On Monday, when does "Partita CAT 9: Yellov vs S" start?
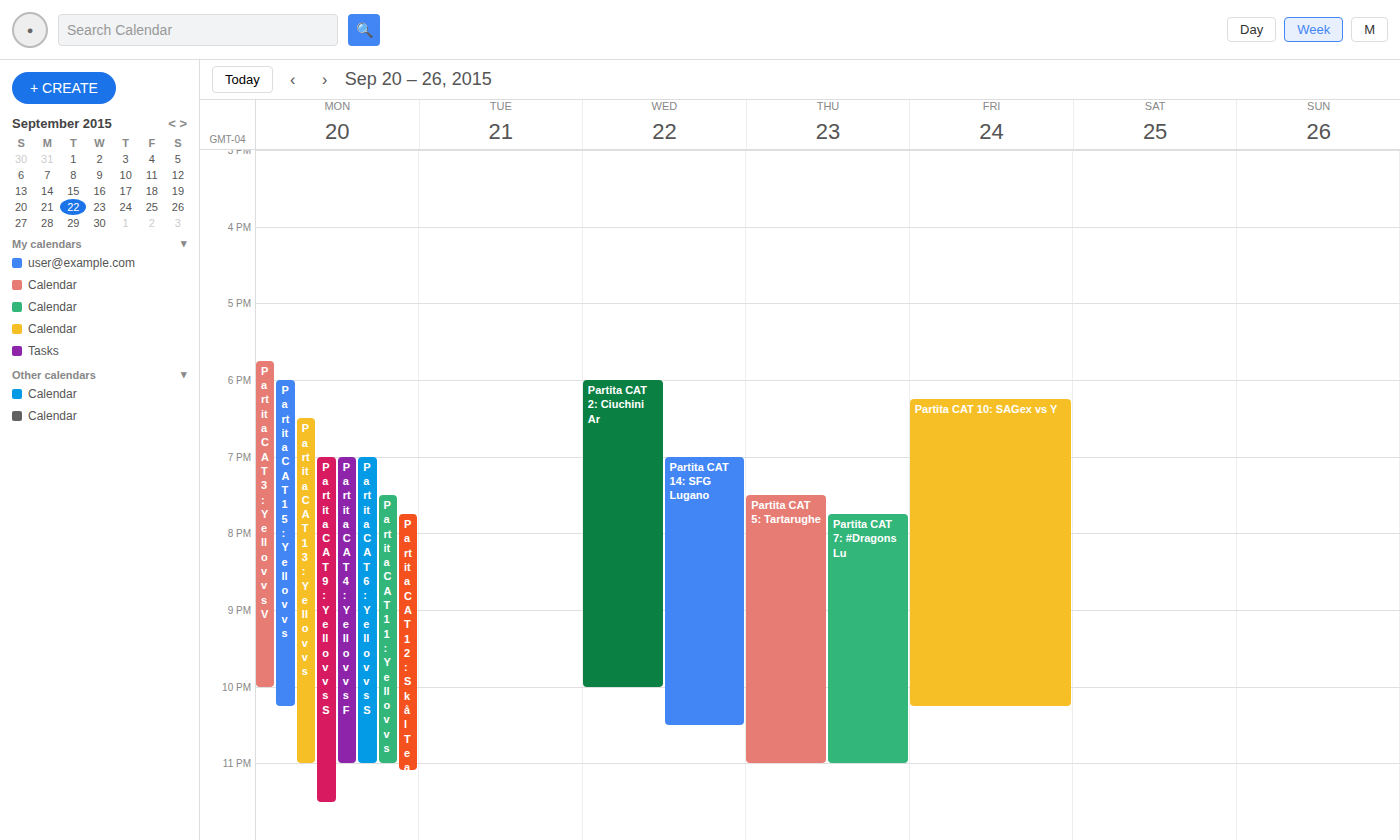
7:00 PM